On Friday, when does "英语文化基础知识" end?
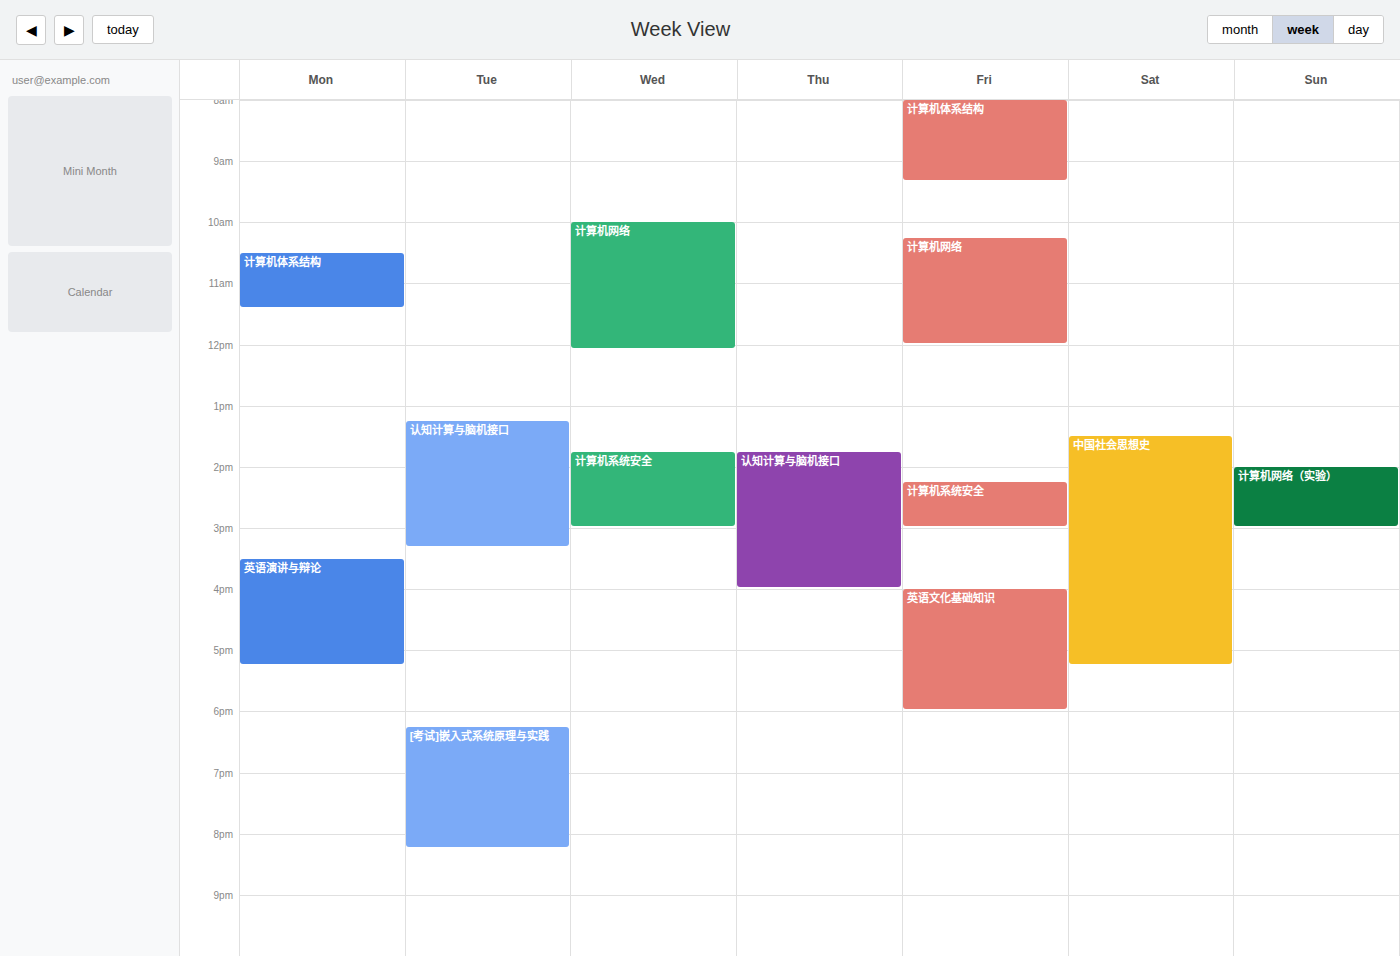
6:00 PM